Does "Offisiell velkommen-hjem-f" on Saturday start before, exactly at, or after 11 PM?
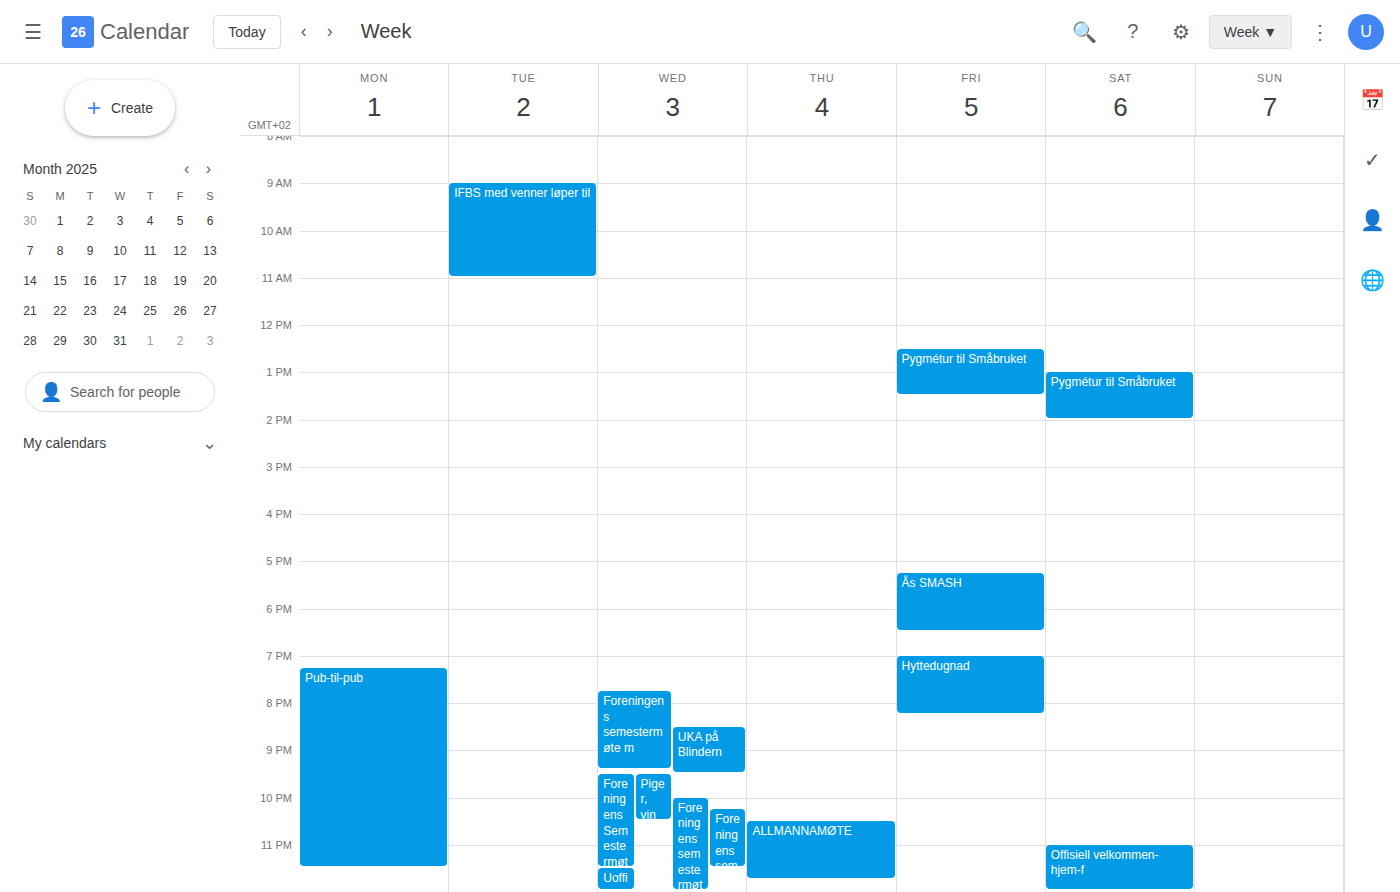
11:00 PM -- exactly at 11 PM, on the 11 PM line.